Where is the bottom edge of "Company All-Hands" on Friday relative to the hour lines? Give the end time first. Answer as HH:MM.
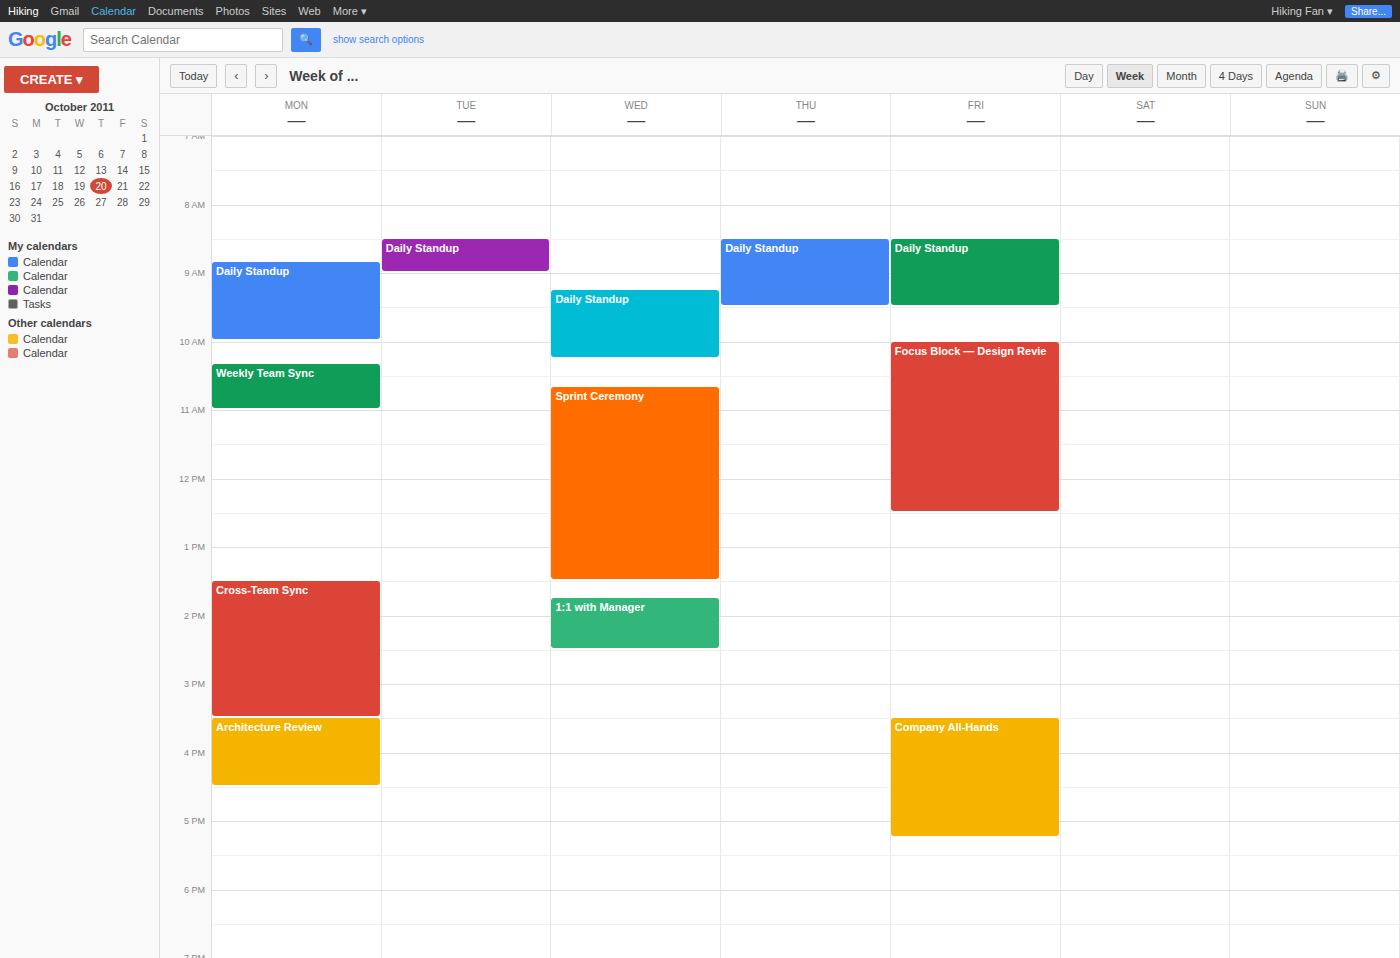
17:15 -- neither: a quarter of the way from the 17:00 line to the 18:00 line.